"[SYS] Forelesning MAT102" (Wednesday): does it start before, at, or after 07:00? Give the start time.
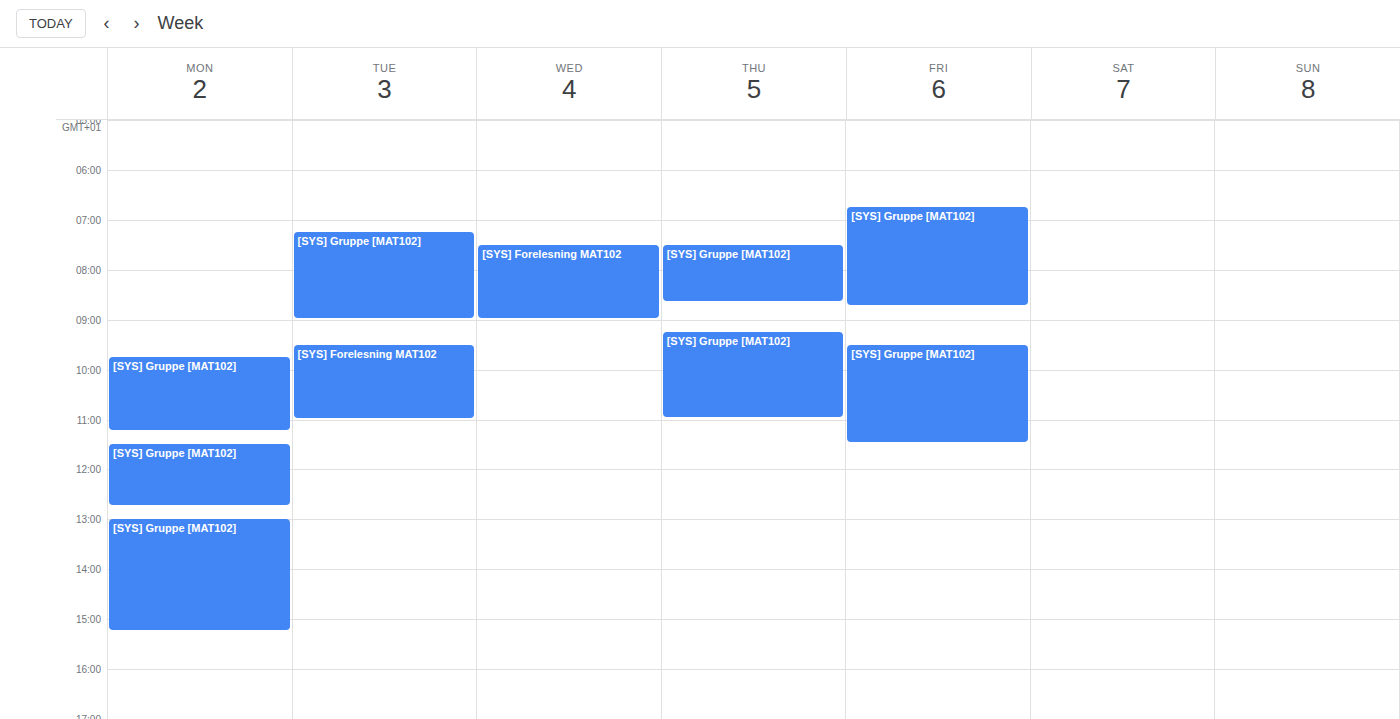
07:30 -- after 07:00, 30 minutes below the 07:00 line.